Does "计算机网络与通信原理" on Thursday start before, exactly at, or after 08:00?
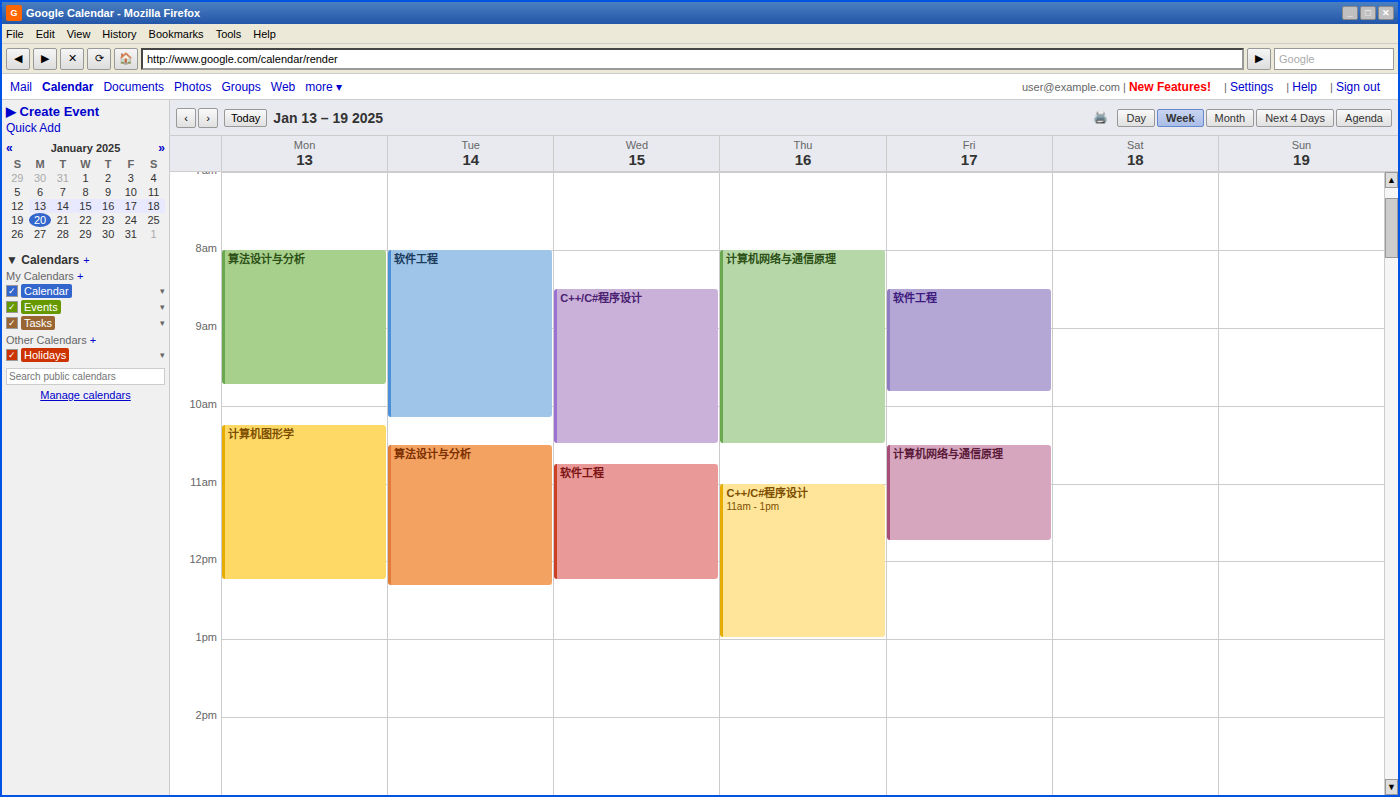
08:00 -- exactly at 08:00, on the 08:00 line.